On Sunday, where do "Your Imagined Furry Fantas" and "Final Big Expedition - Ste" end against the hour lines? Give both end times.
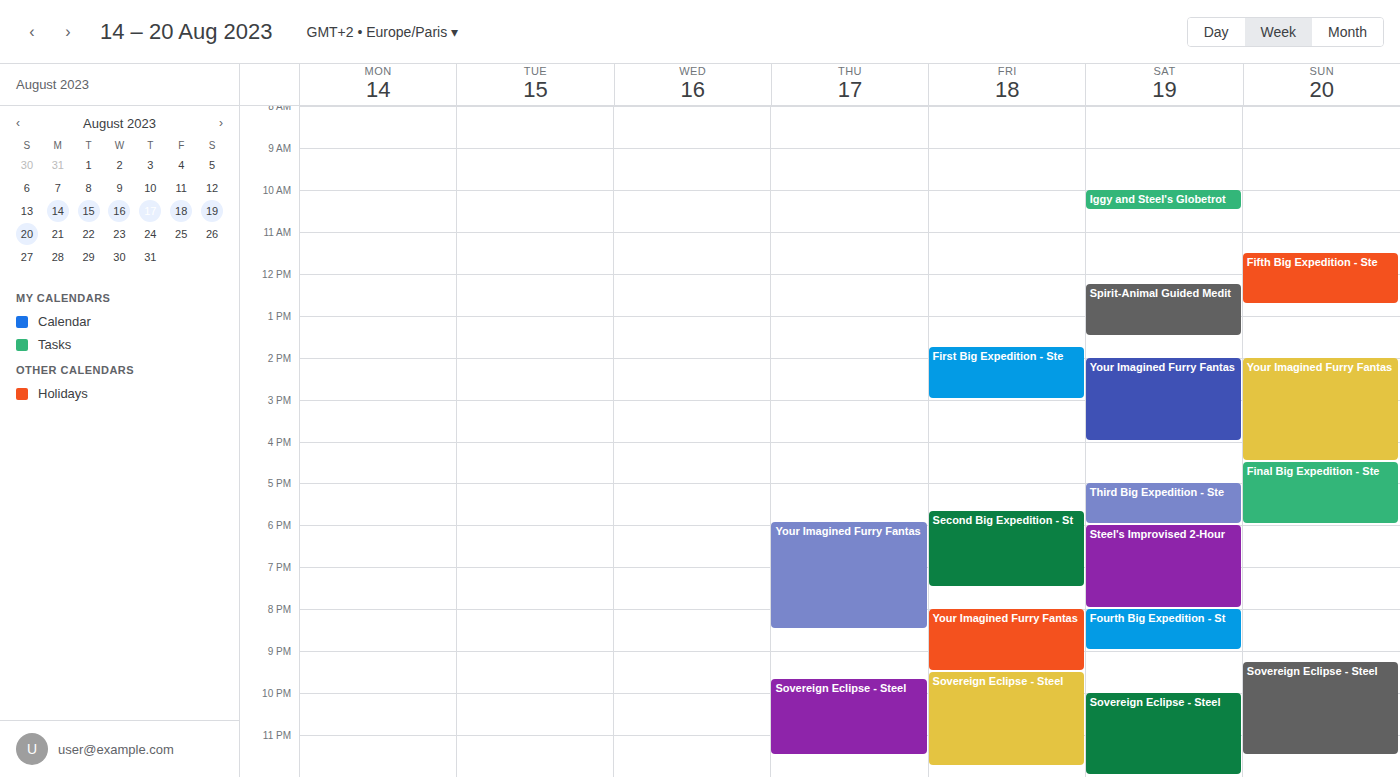
"Your Imagined Furry Fantas": 4:30 PM, halfway between the 4 PM and 5 PM lines. "Final Big Expedition - Ste": 6:00 PM, exactly on the 6 PM line.